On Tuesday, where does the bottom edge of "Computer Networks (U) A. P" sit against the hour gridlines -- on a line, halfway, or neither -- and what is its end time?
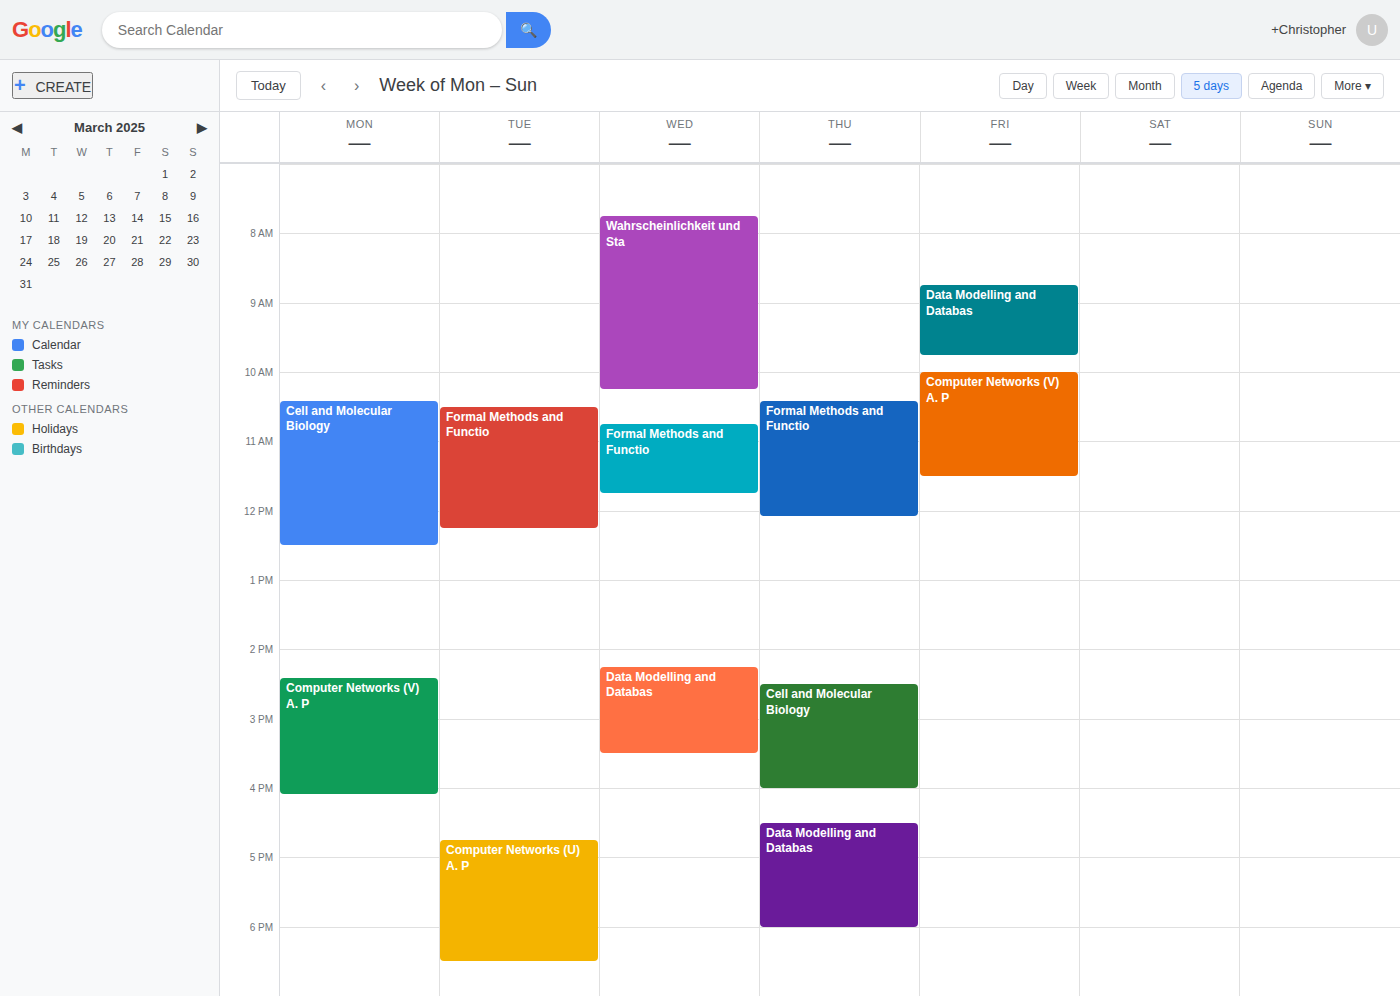
6:30 PM -- halfway between the 6 PM and 7 PM lines.